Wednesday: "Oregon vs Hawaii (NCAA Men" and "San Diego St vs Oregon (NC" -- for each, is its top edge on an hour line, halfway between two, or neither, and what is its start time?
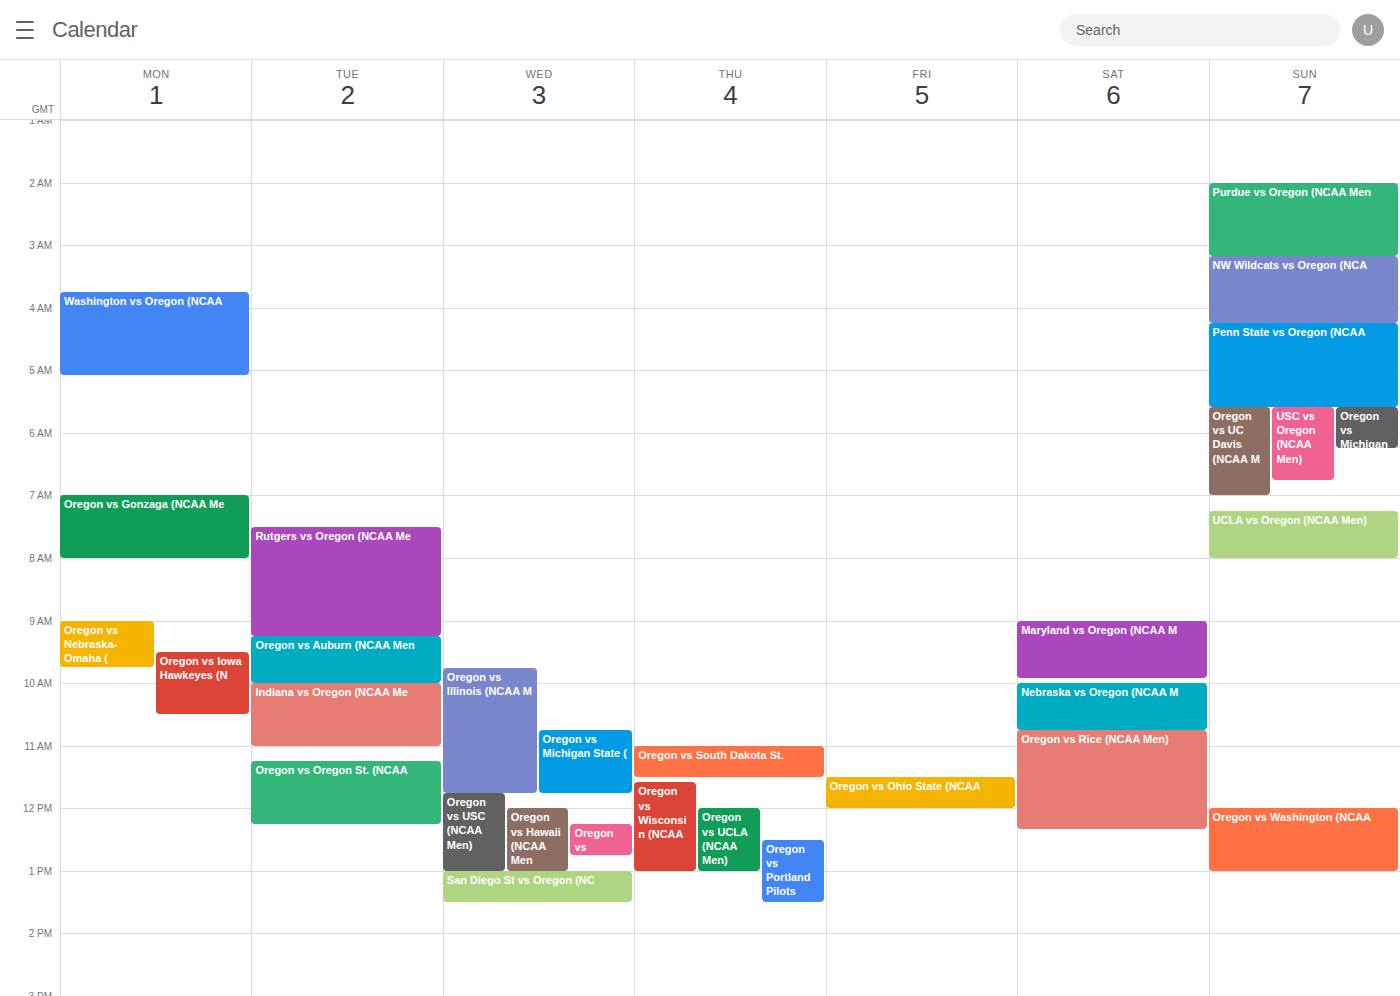
"Oregon vs Hawaii (NCAA Men": 12:00 PM, exactly on the 12 PM line. "San Diego St vs Oregon (NC": 1:00 PM, exactly on the 1 PM line.